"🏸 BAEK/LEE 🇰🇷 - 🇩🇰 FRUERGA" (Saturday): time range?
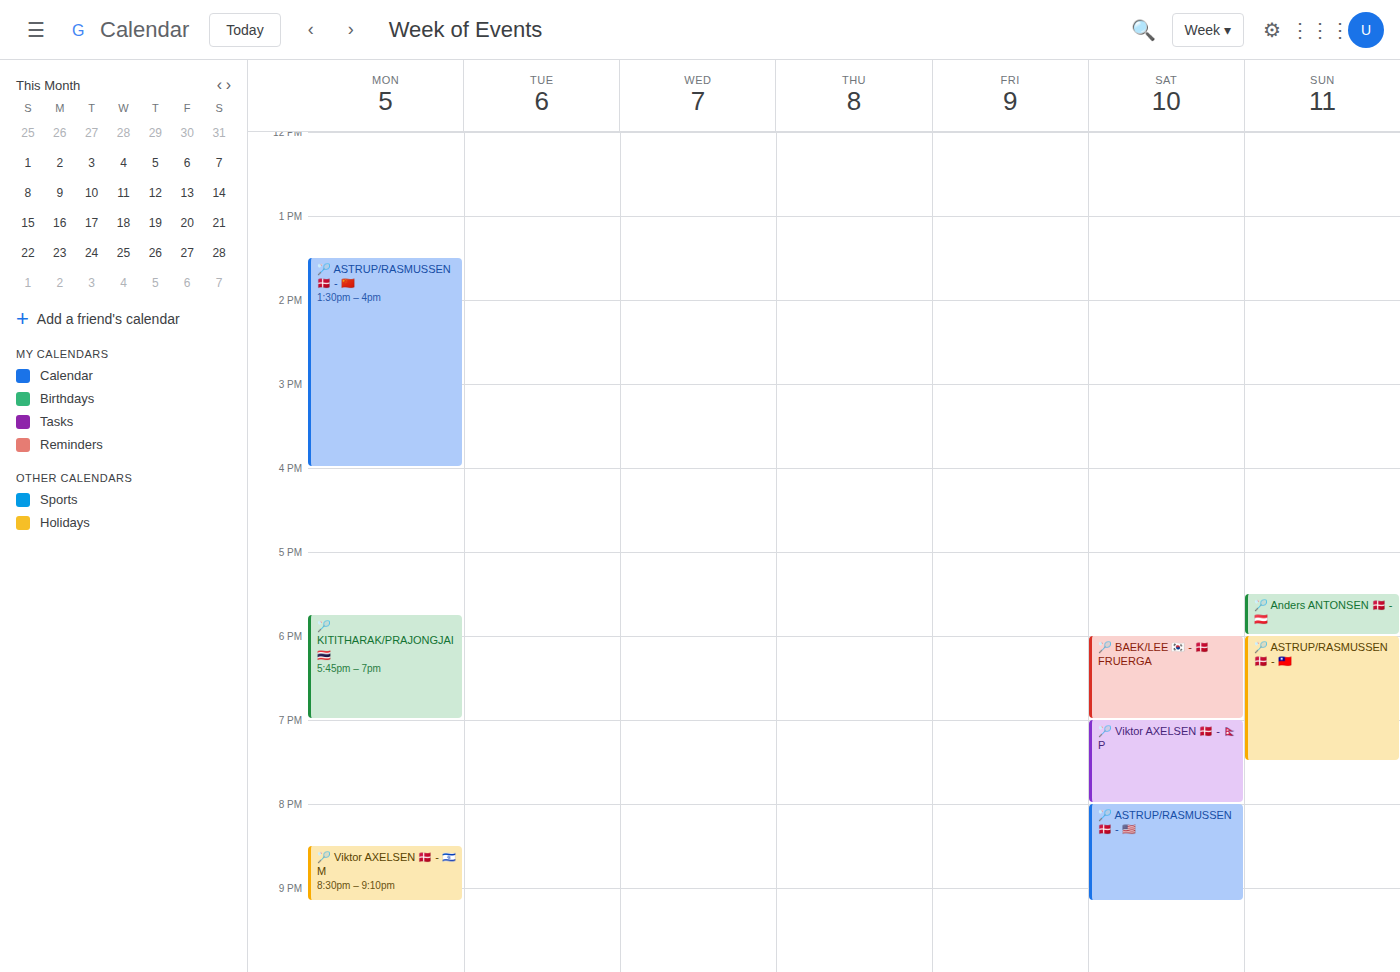
6:00 PM to 7:00 PM